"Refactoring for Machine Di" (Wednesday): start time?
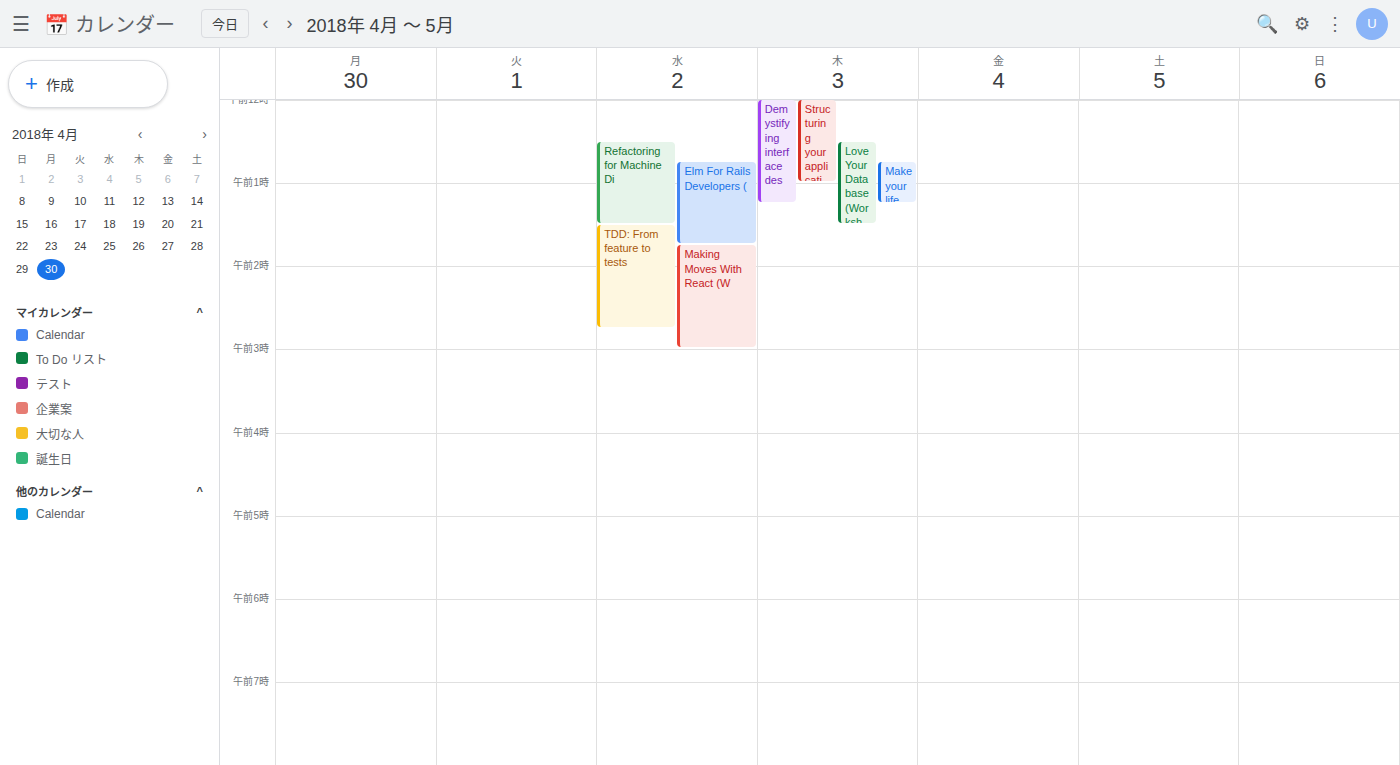
12:30 AM